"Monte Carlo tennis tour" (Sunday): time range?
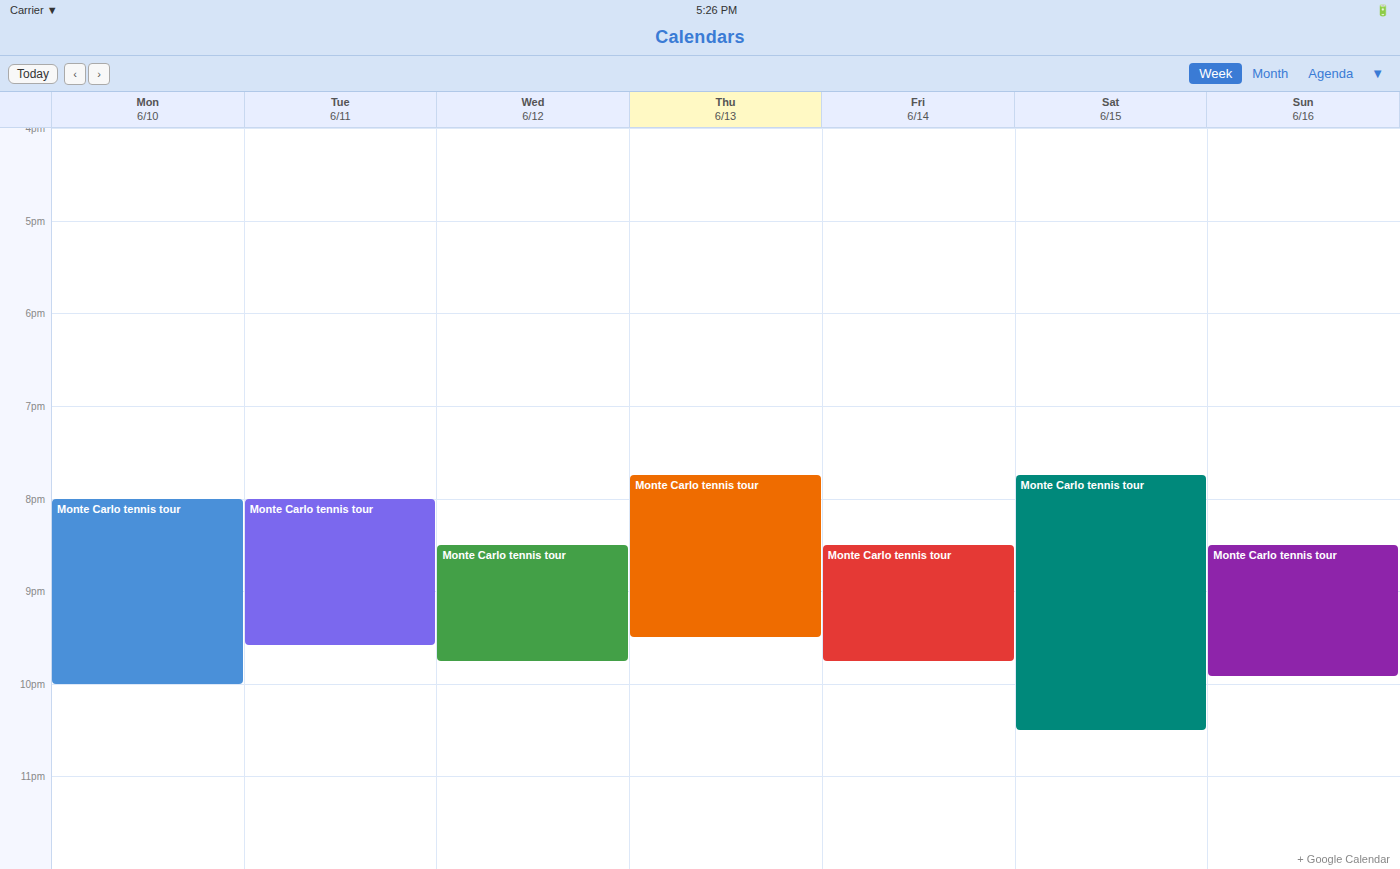
8:30 PM to 9:55 PM